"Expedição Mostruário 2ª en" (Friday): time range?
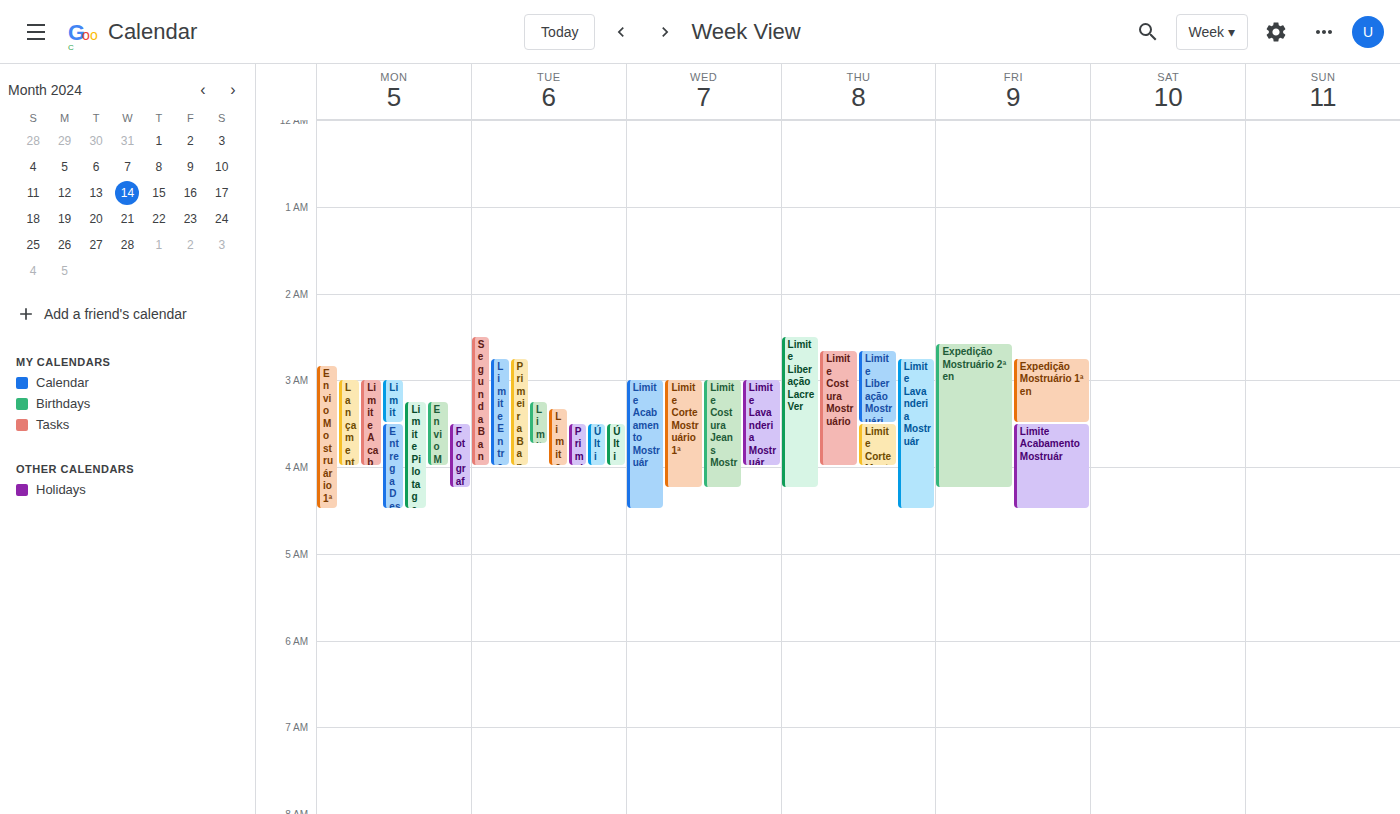
2:35 AM to 4:15 AM